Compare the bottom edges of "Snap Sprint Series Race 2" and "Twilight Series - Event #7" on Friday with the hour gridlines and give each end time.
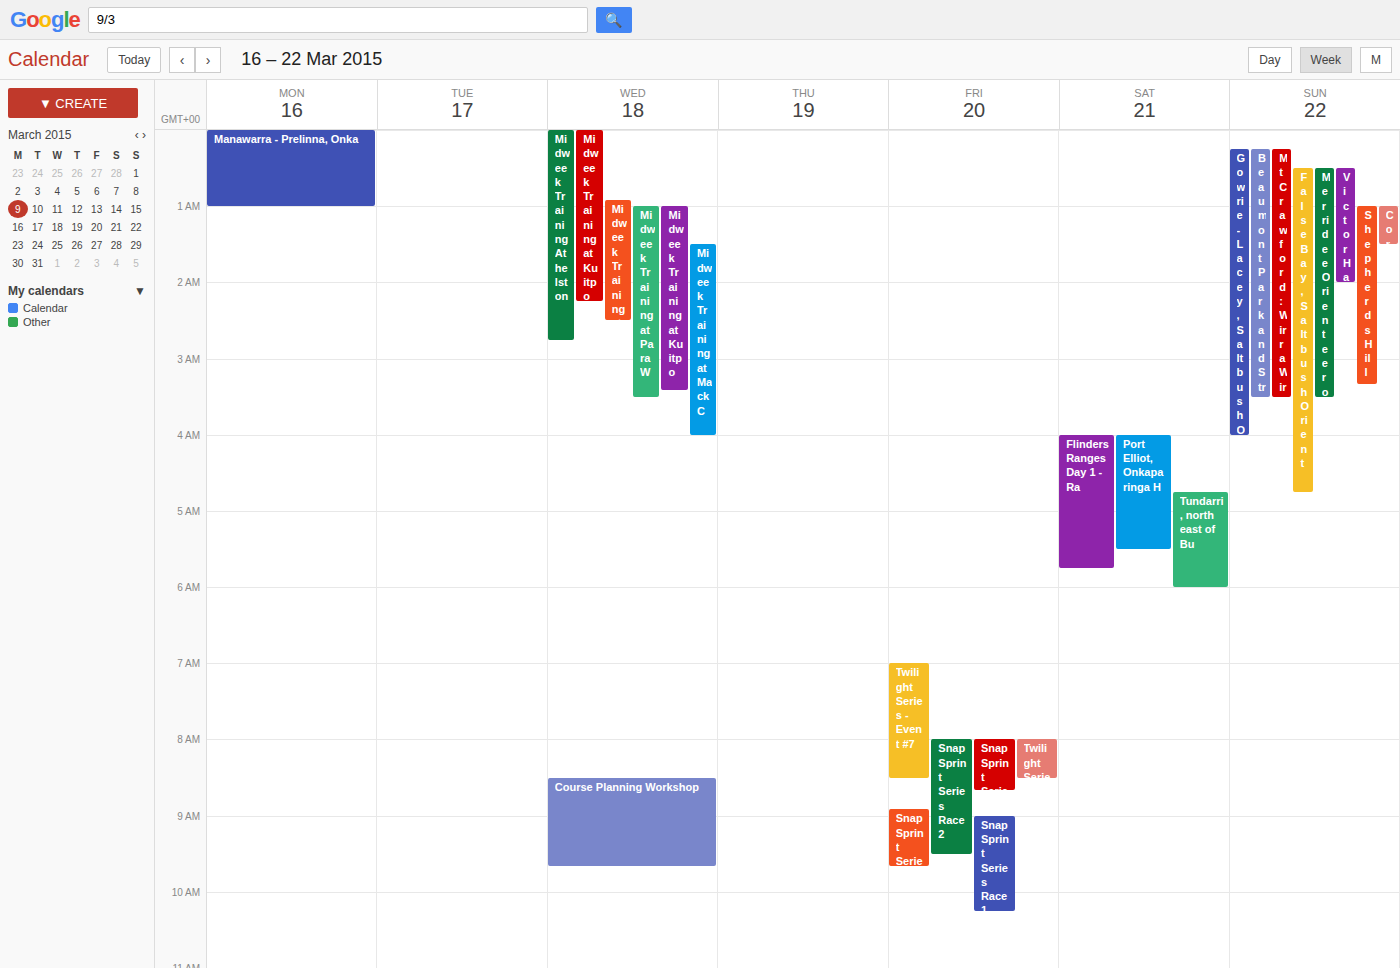
"Snap Sprint Series Race 2": 9:30 AM, halfway between the 9 AM and 10 AM lines. "Twilight Series - Event #7": 8:30 AM, halfway between the 8 AM and 9 AM lines.